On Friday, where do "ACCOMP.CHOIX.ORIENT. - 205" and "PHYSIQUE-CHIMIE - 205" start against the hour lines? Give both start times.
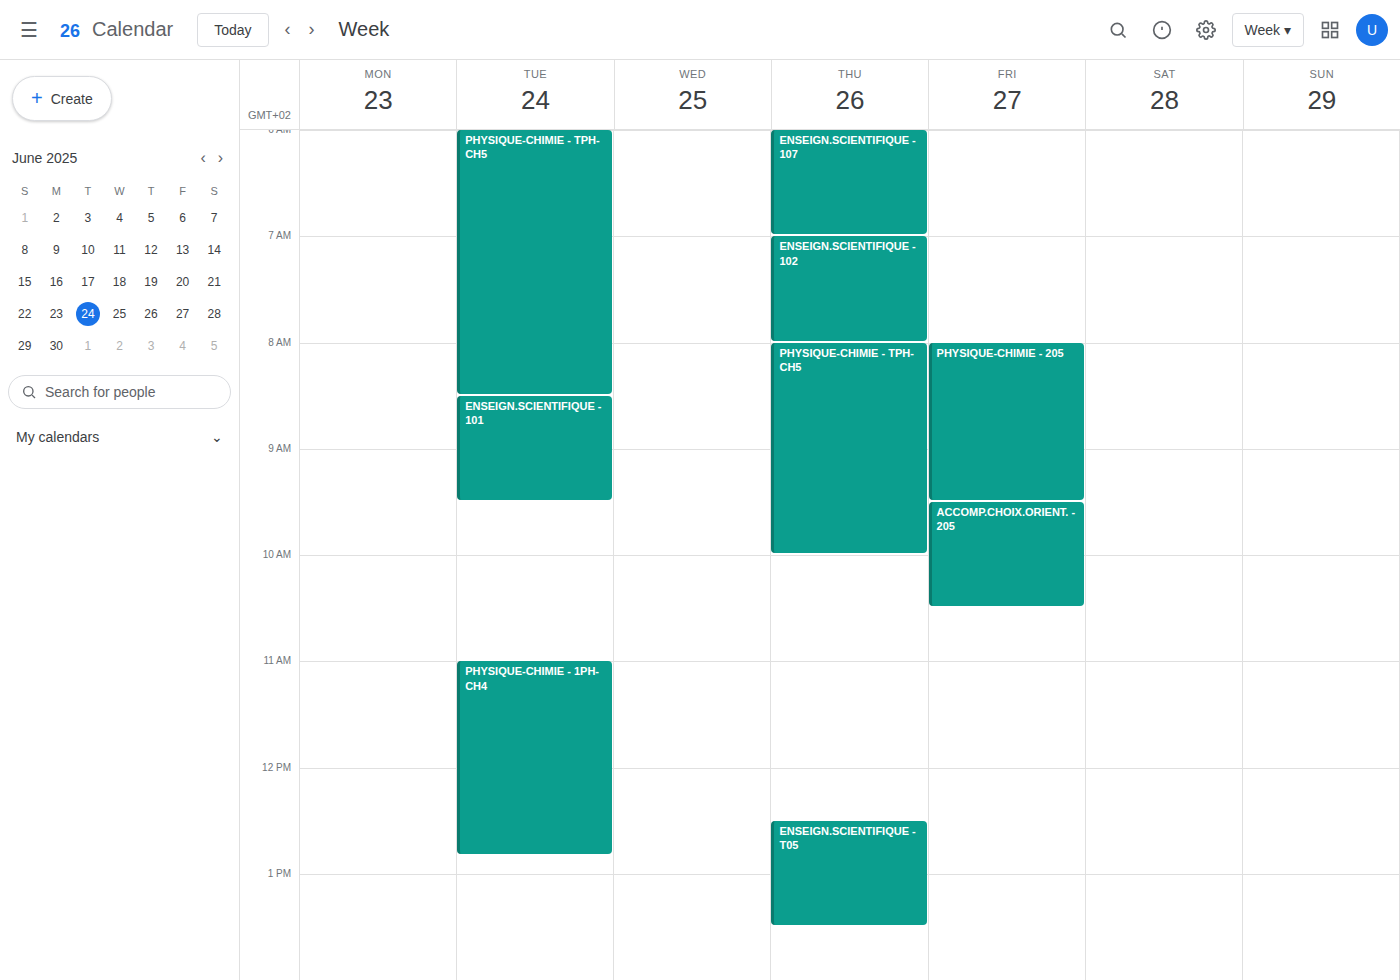
"ACCOMP.CHOIX.ORIENT. - 205": 9:30 AM, halfway between the 9 AM and 10 AM lines. "PHYSIQUE-CHIMIE - 205": 8:00 AM, exactly on the 8 AM line.